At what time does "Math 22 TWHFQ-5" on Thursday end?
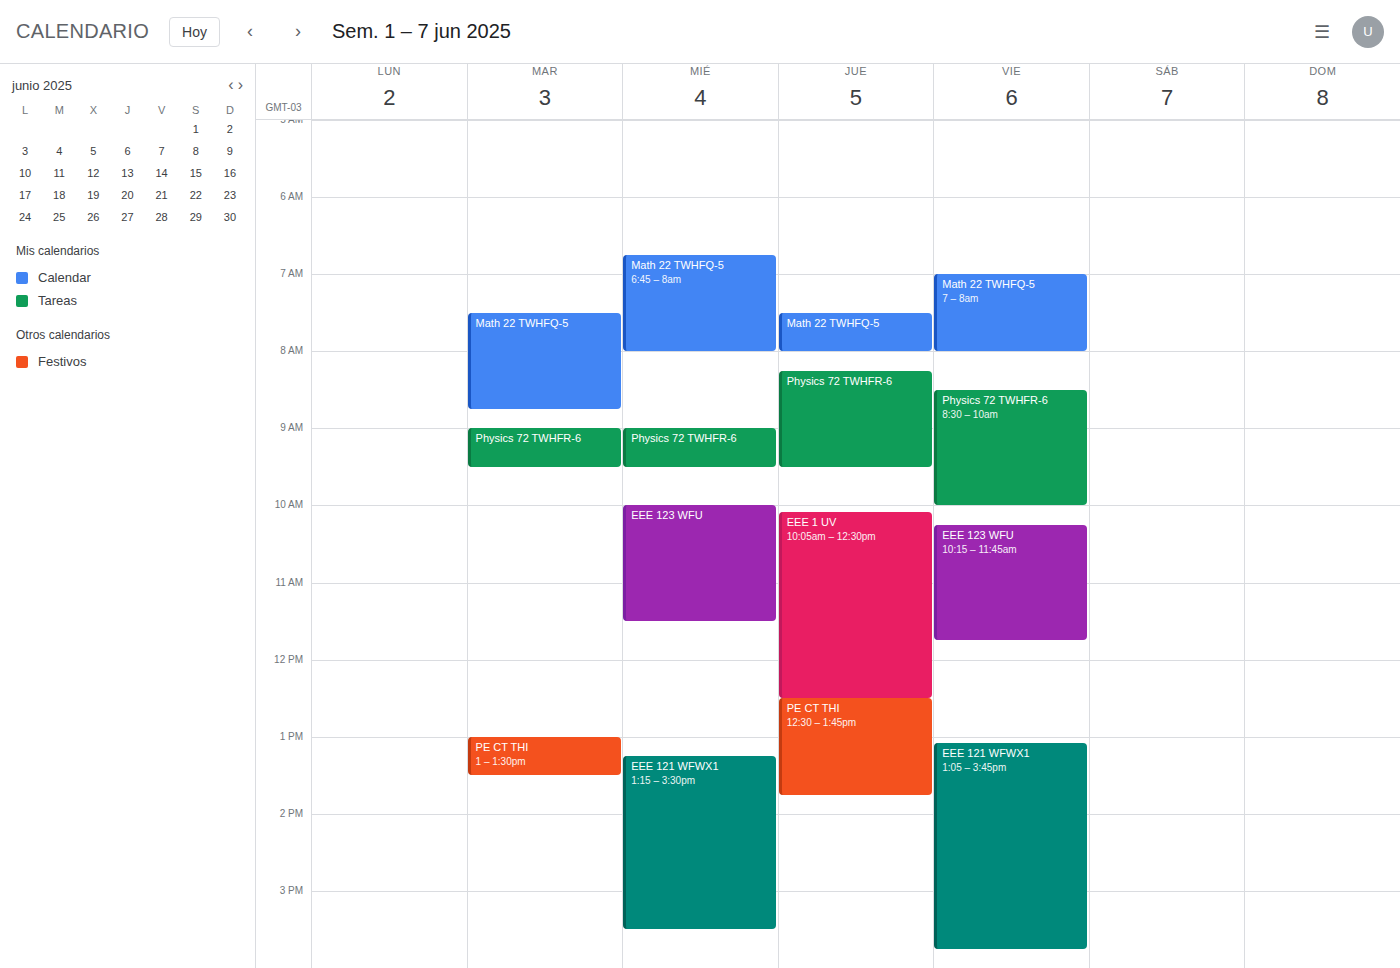
8:00 AM